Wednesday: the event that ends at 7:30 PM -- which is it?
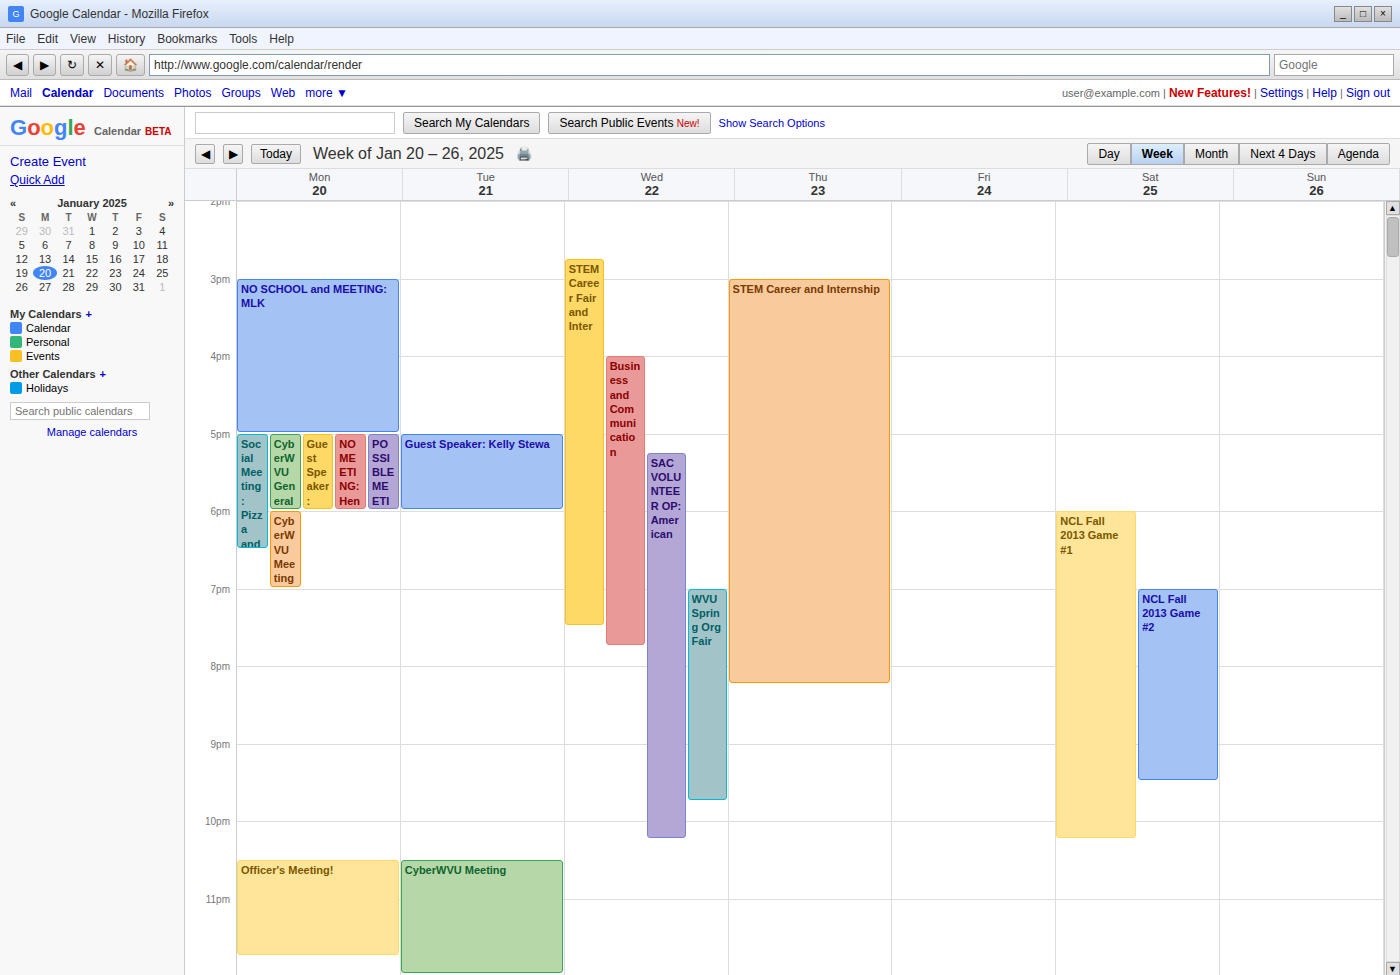
"STEM Career Fair and Inter"